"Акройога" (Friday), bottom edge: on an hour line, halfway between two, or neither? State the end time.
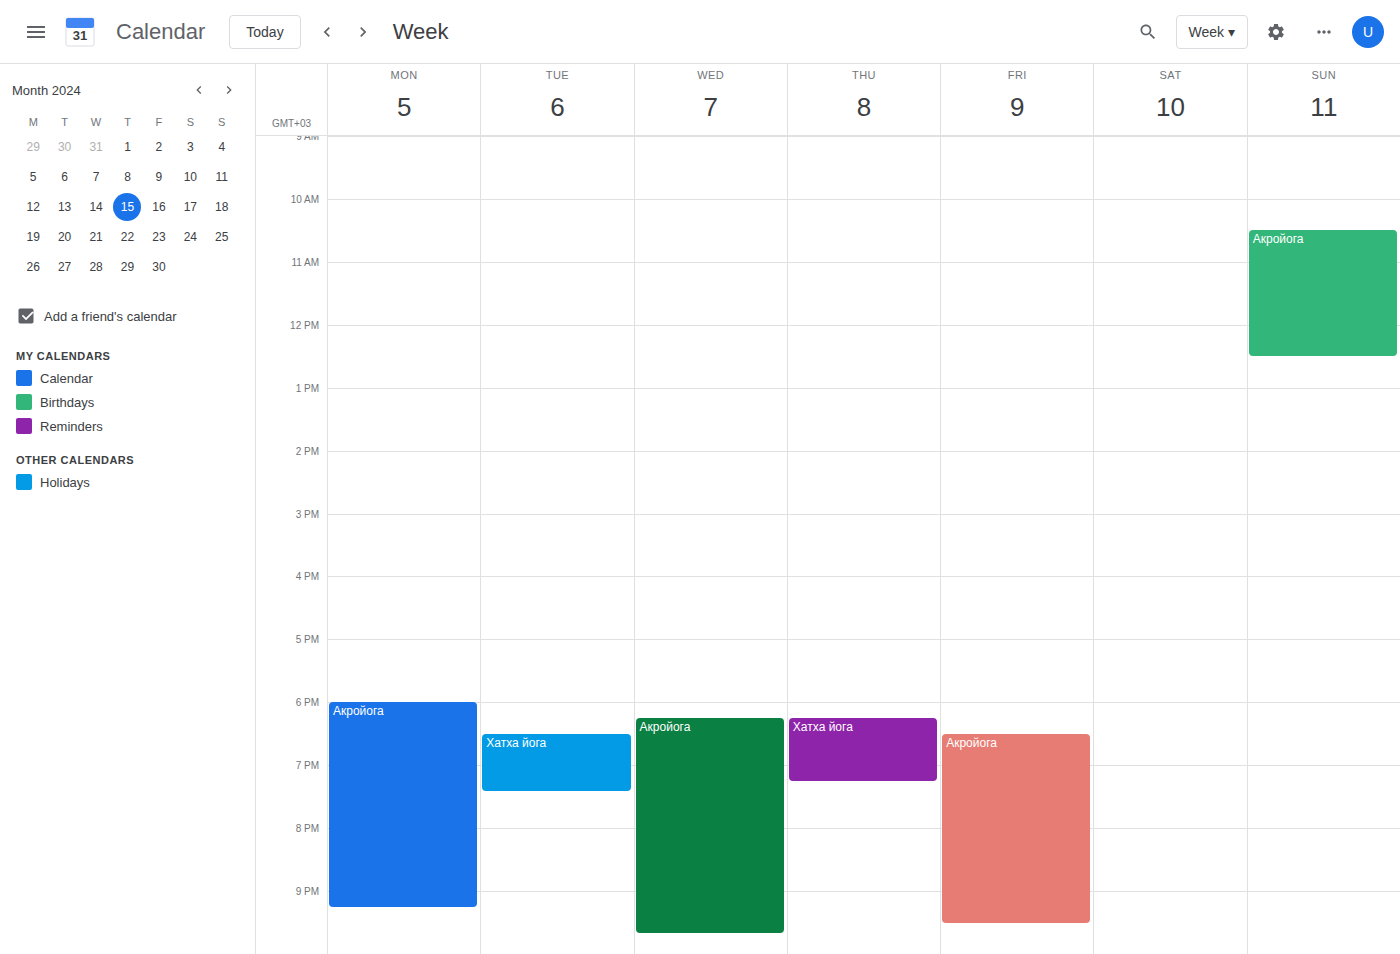
9:30 PM -- halfway between the 9 PM and 10 PM lines.